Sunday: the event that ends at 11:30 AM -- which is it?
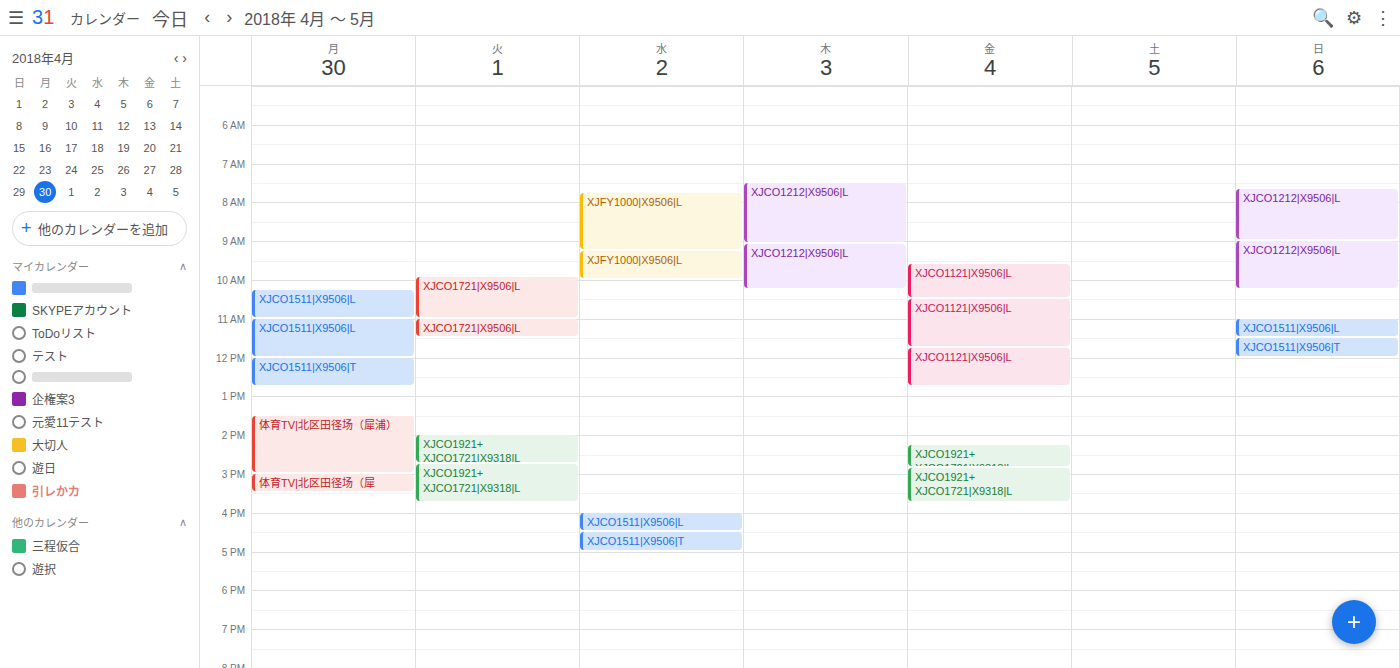
"XJCO1511|X9506|L"